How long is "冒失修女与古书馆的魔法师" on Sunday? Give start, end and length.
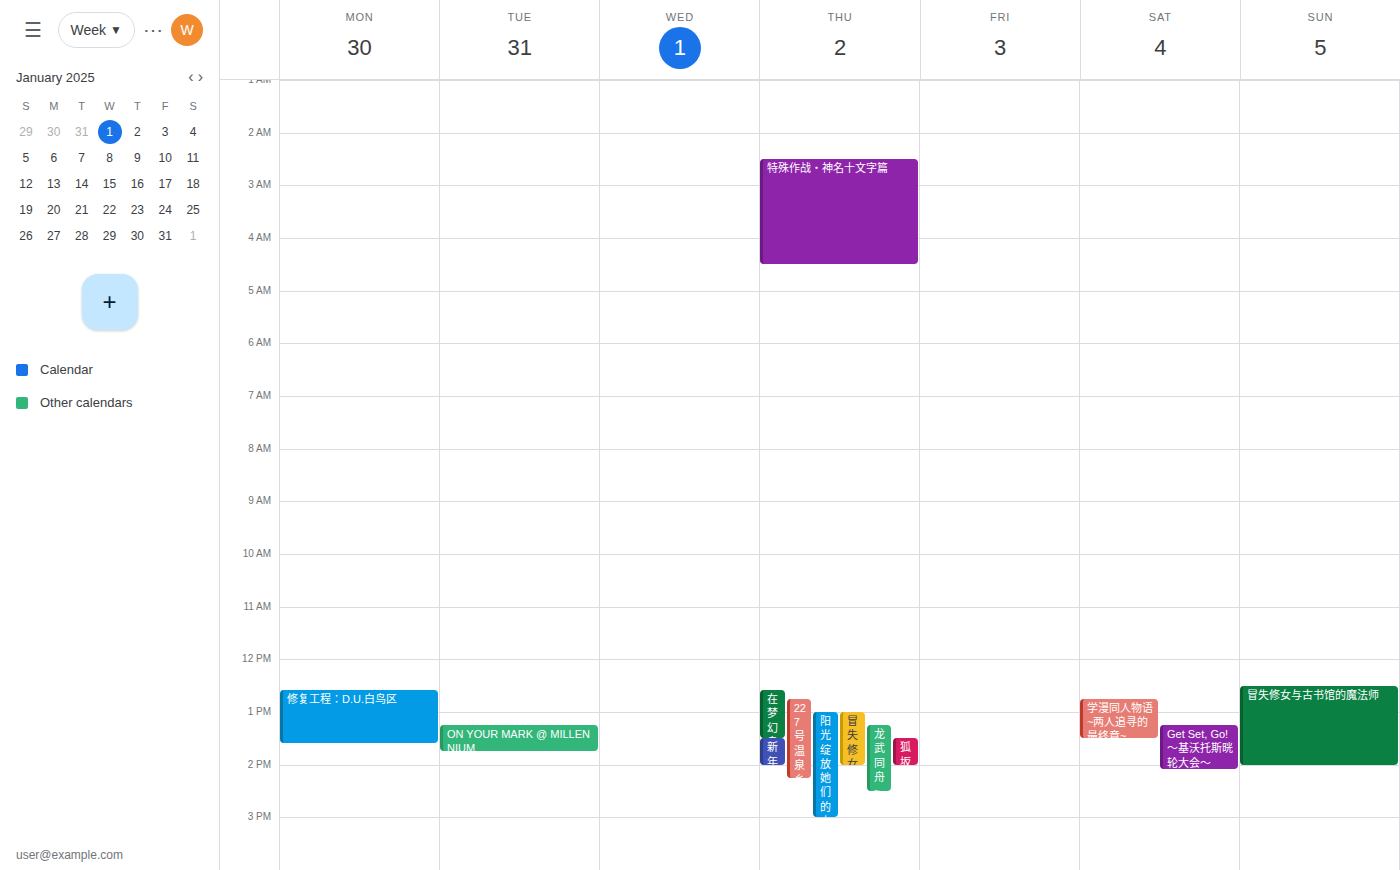
12:30 PM to 2:00 PM, 1 hour 30 minutes